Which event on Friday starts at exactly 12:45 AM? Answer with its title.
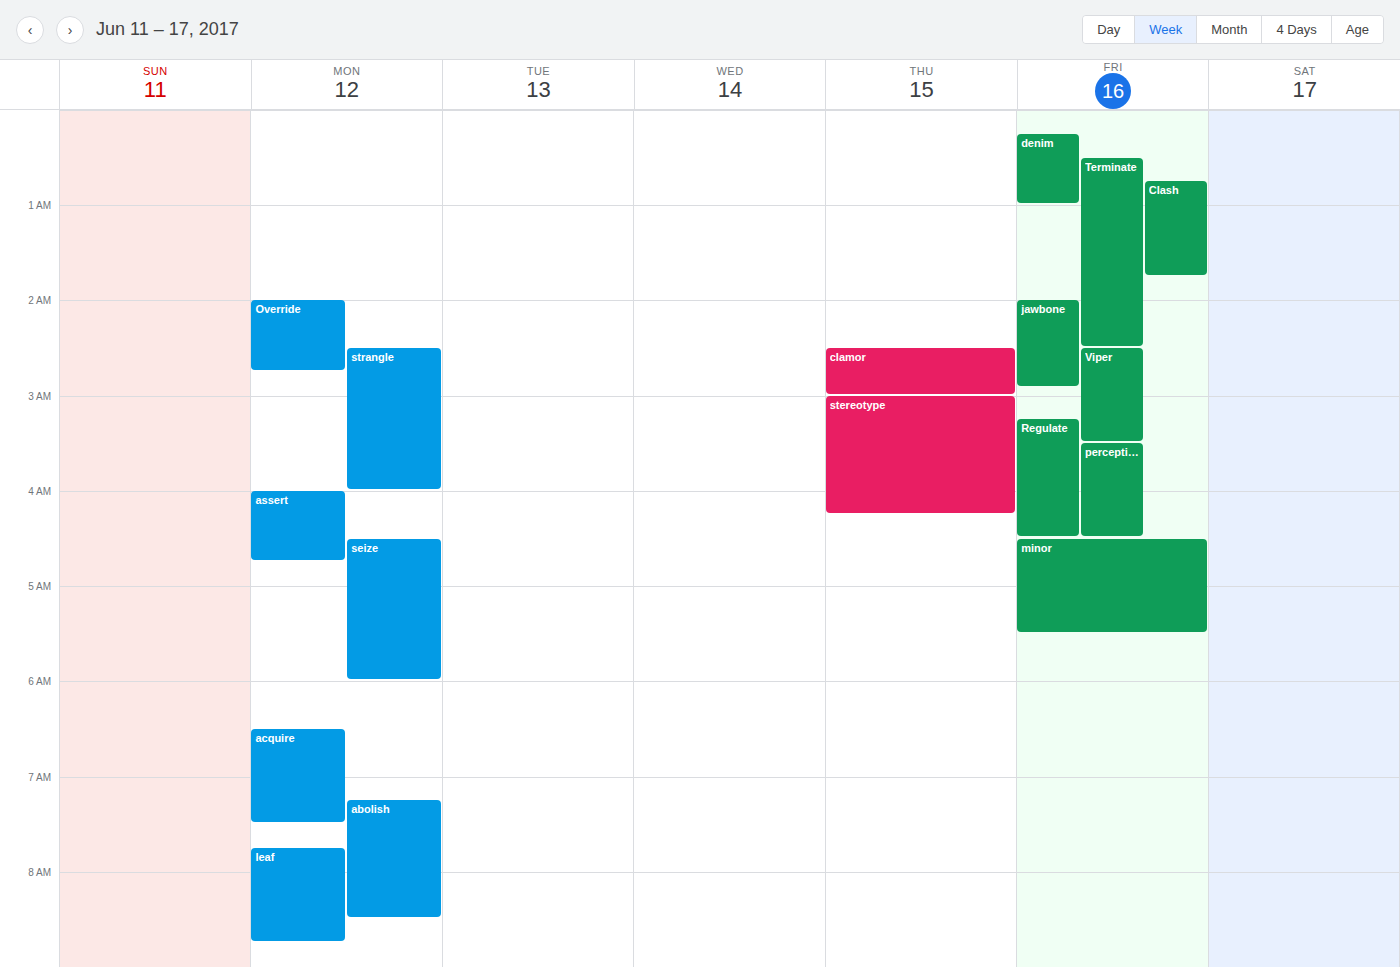
"Clash"